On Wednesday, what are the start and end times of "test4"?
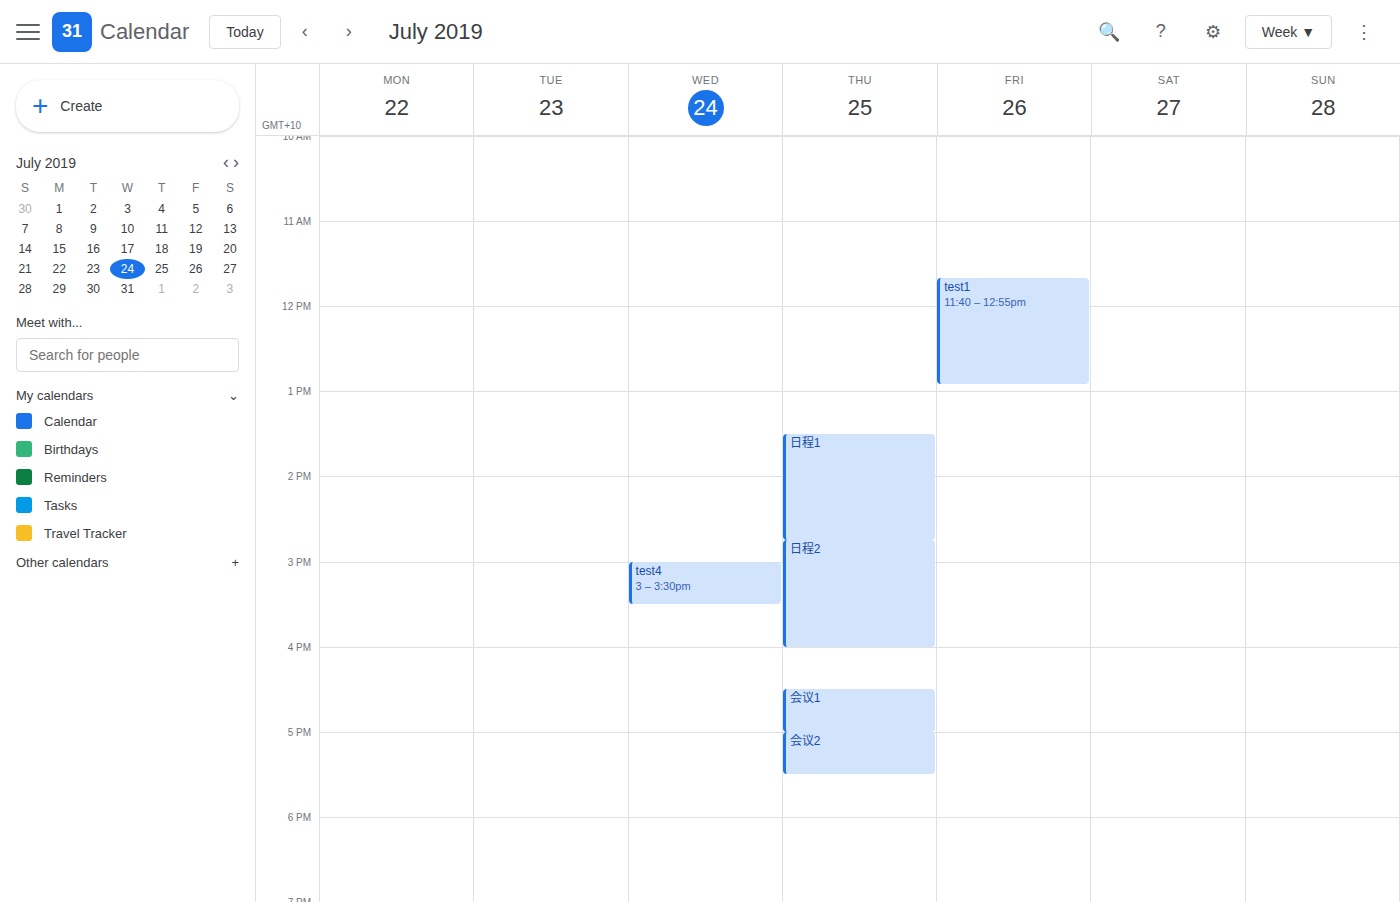
3:00 PM to 3:30 PM